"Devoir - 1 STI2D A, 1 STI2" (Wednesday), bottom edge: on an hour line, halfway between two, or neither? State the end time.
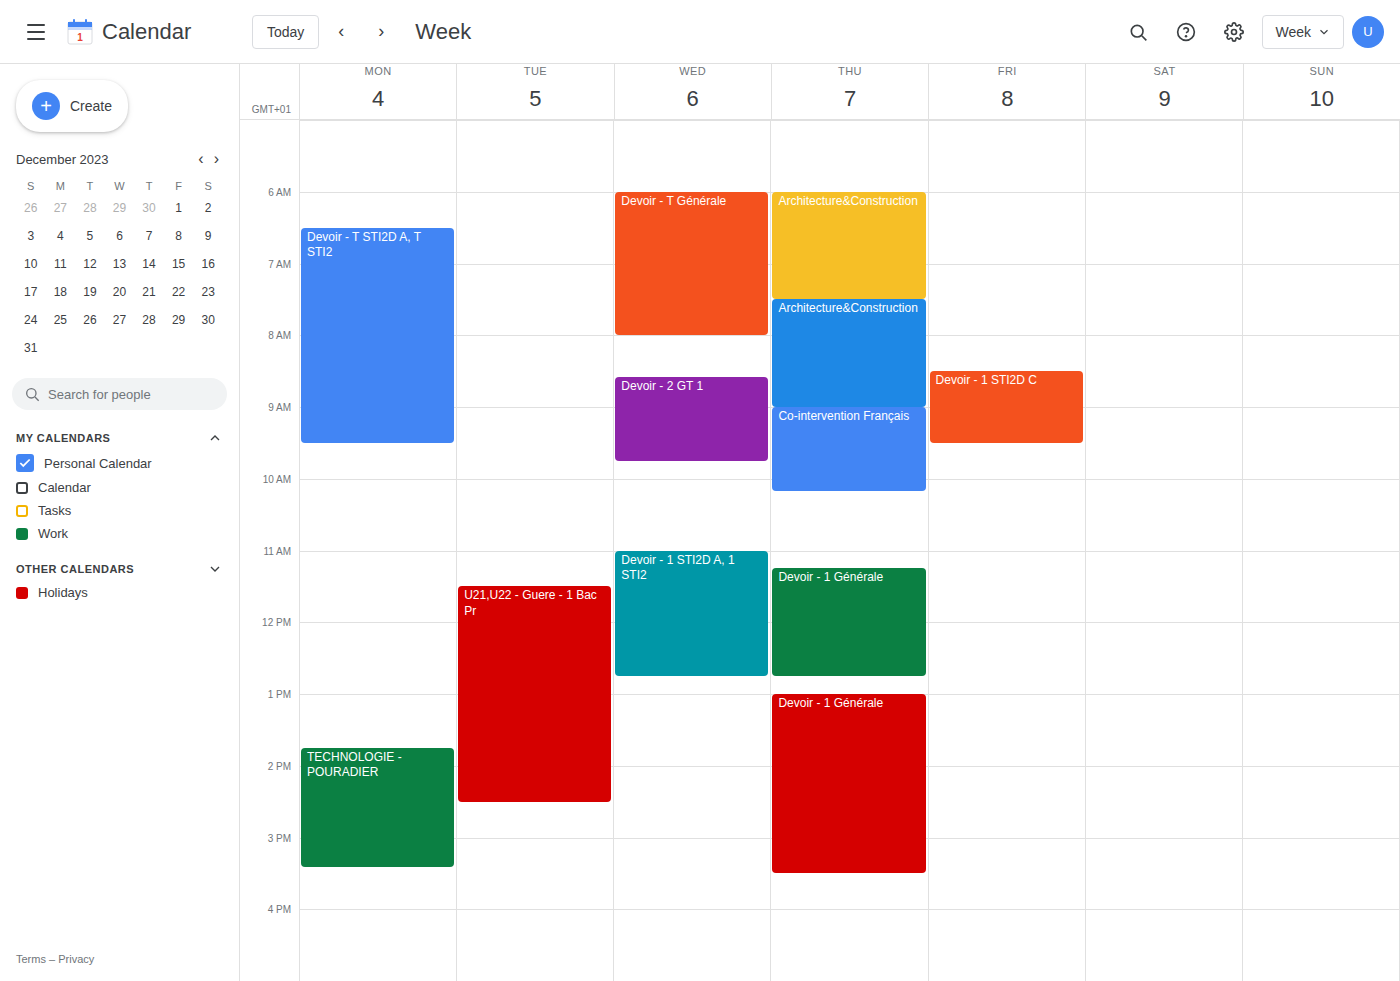
12:45 PM -- neither: three quarters of the way from the 12 PM line to the 1 PM line.